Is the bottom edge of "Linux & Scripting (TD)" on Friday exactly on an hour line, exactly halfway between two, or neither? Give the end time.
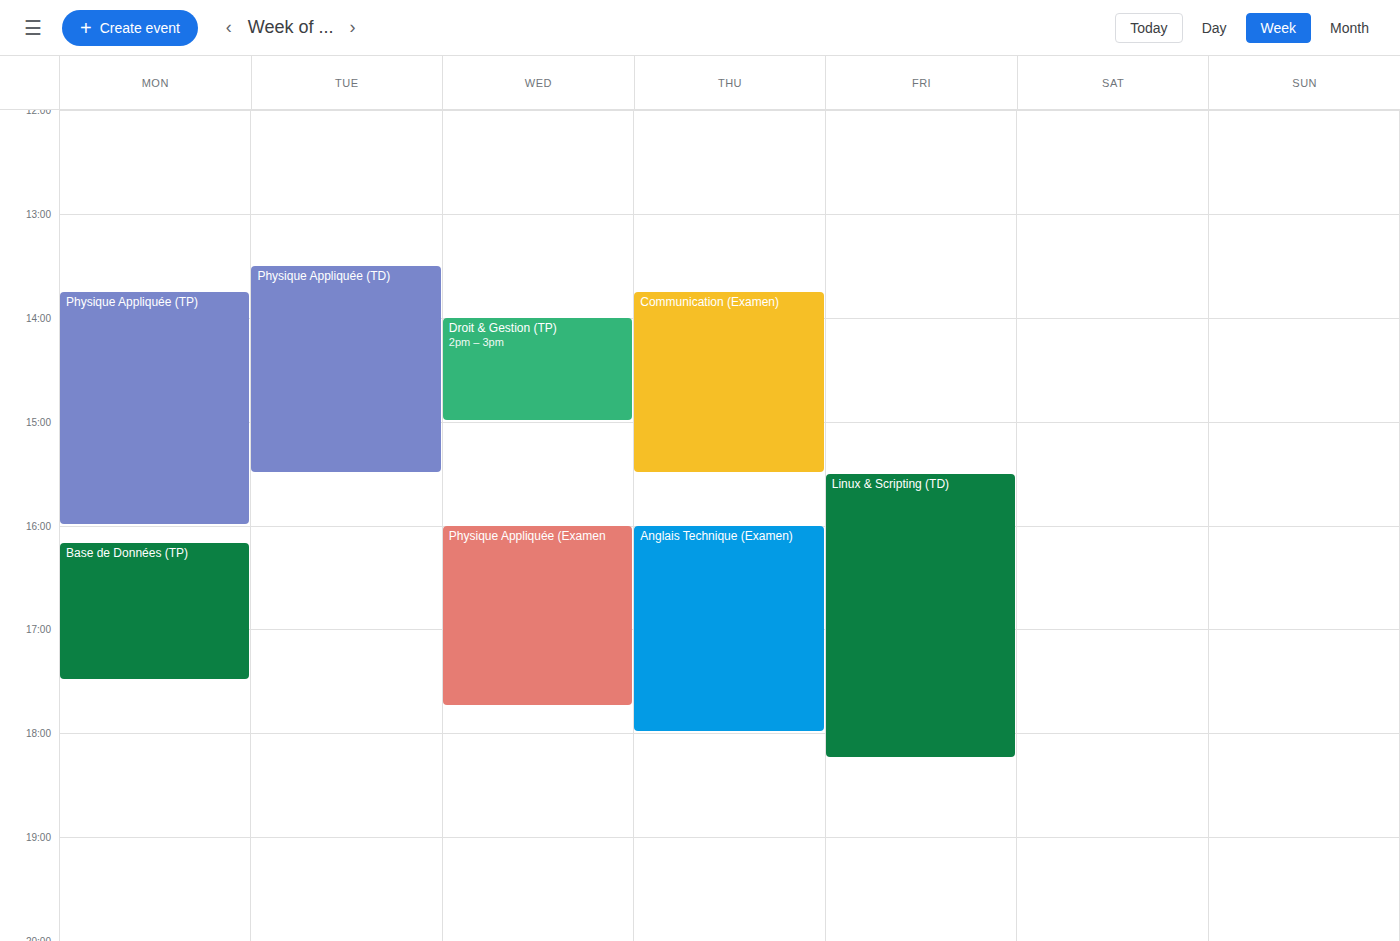
6:15 PM -- neither: a quarter of the way from the 6 PM line to the 7 PM line.